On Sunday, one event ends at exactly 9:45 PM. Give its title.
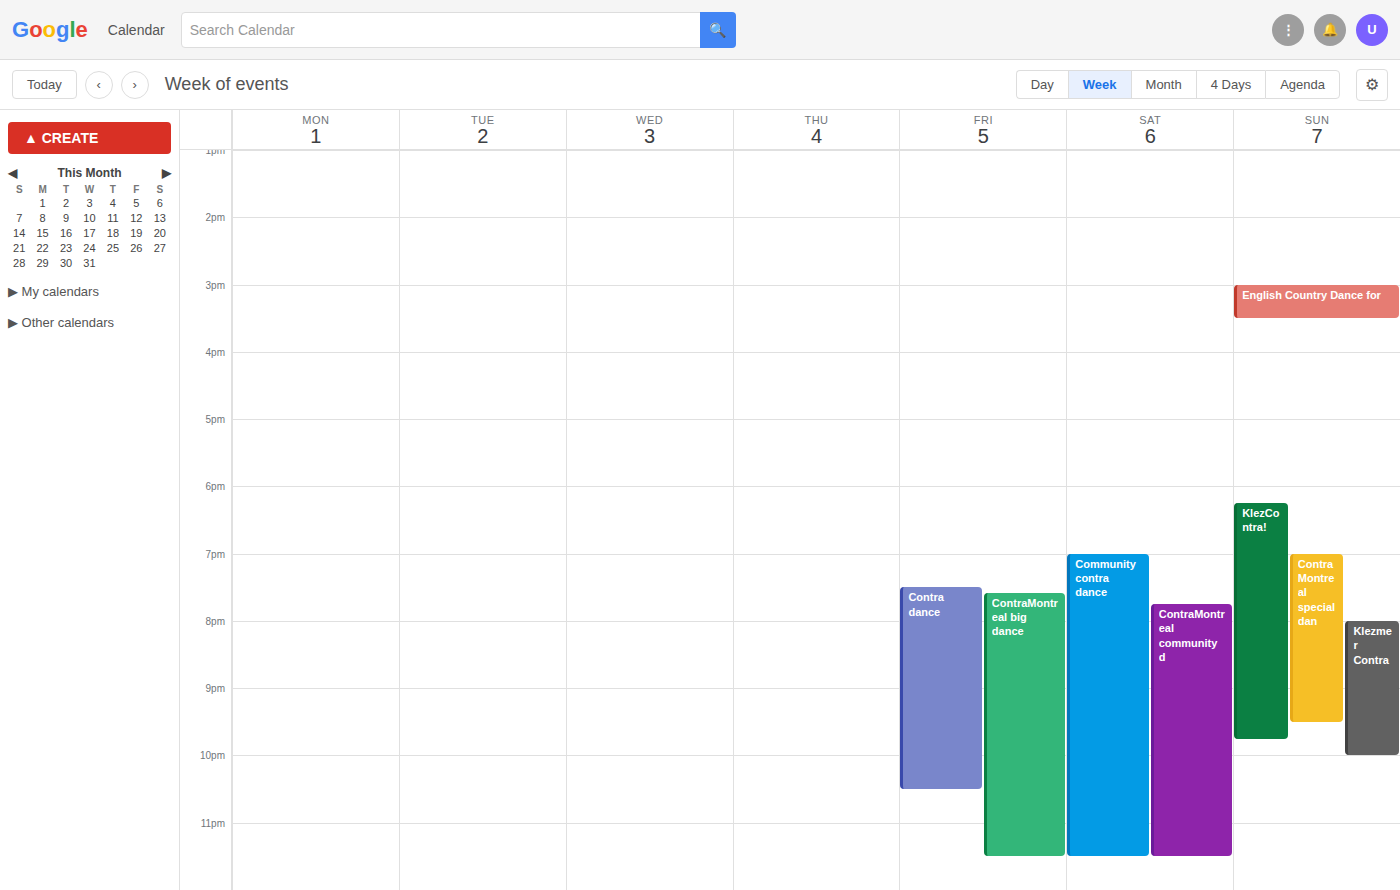
"KlezContra!"